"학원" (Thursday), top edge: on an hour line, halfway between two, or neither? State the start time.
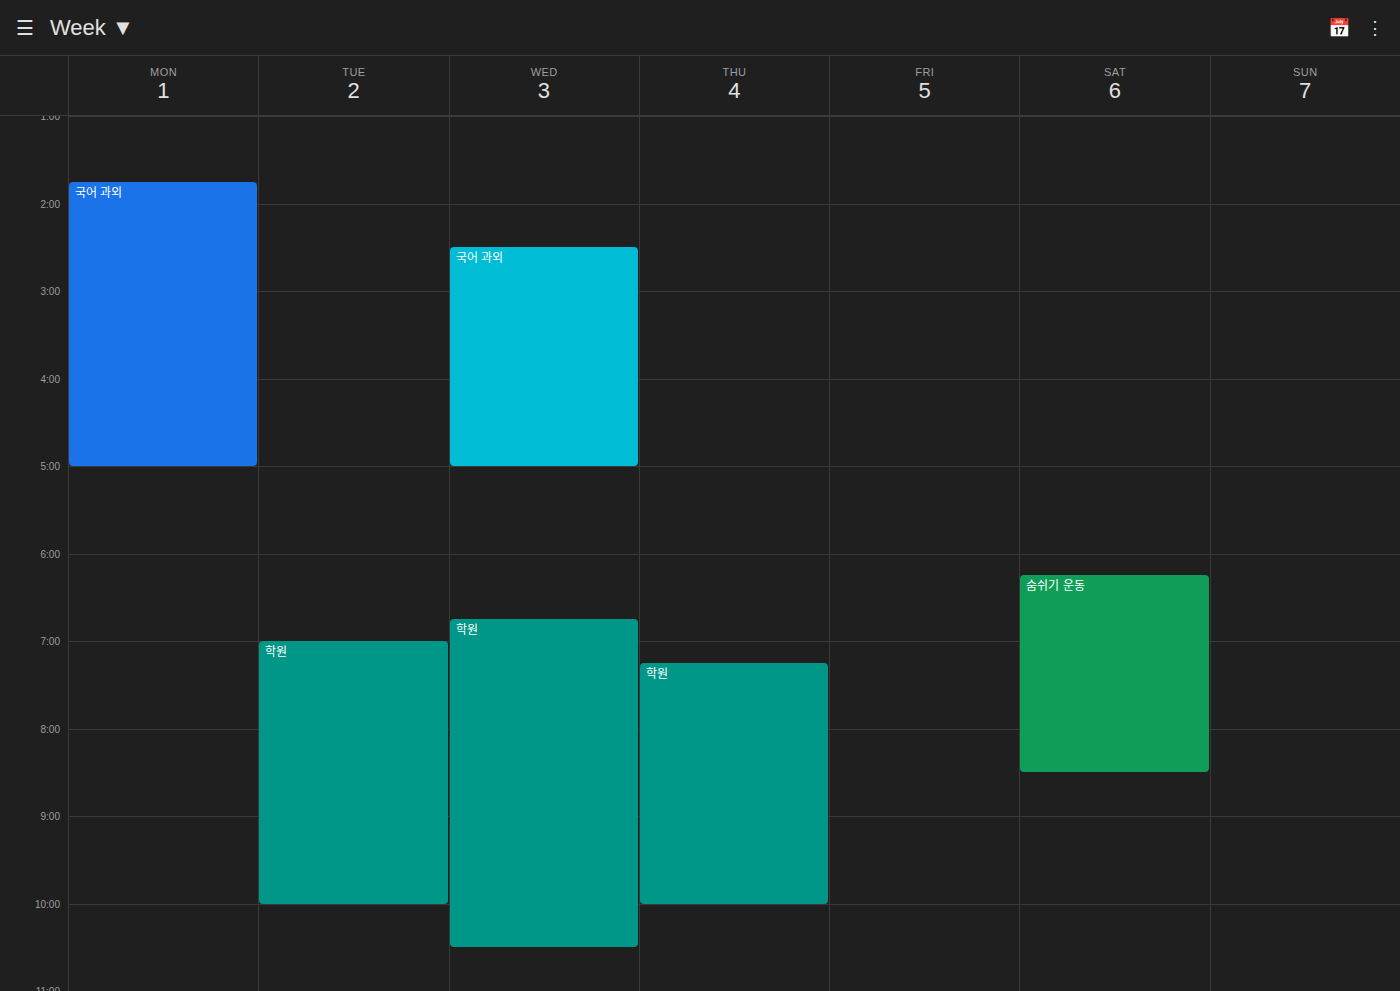
7:15 PM -- neither: a quarter of the way from the 7 PM line to the 8 PM line.